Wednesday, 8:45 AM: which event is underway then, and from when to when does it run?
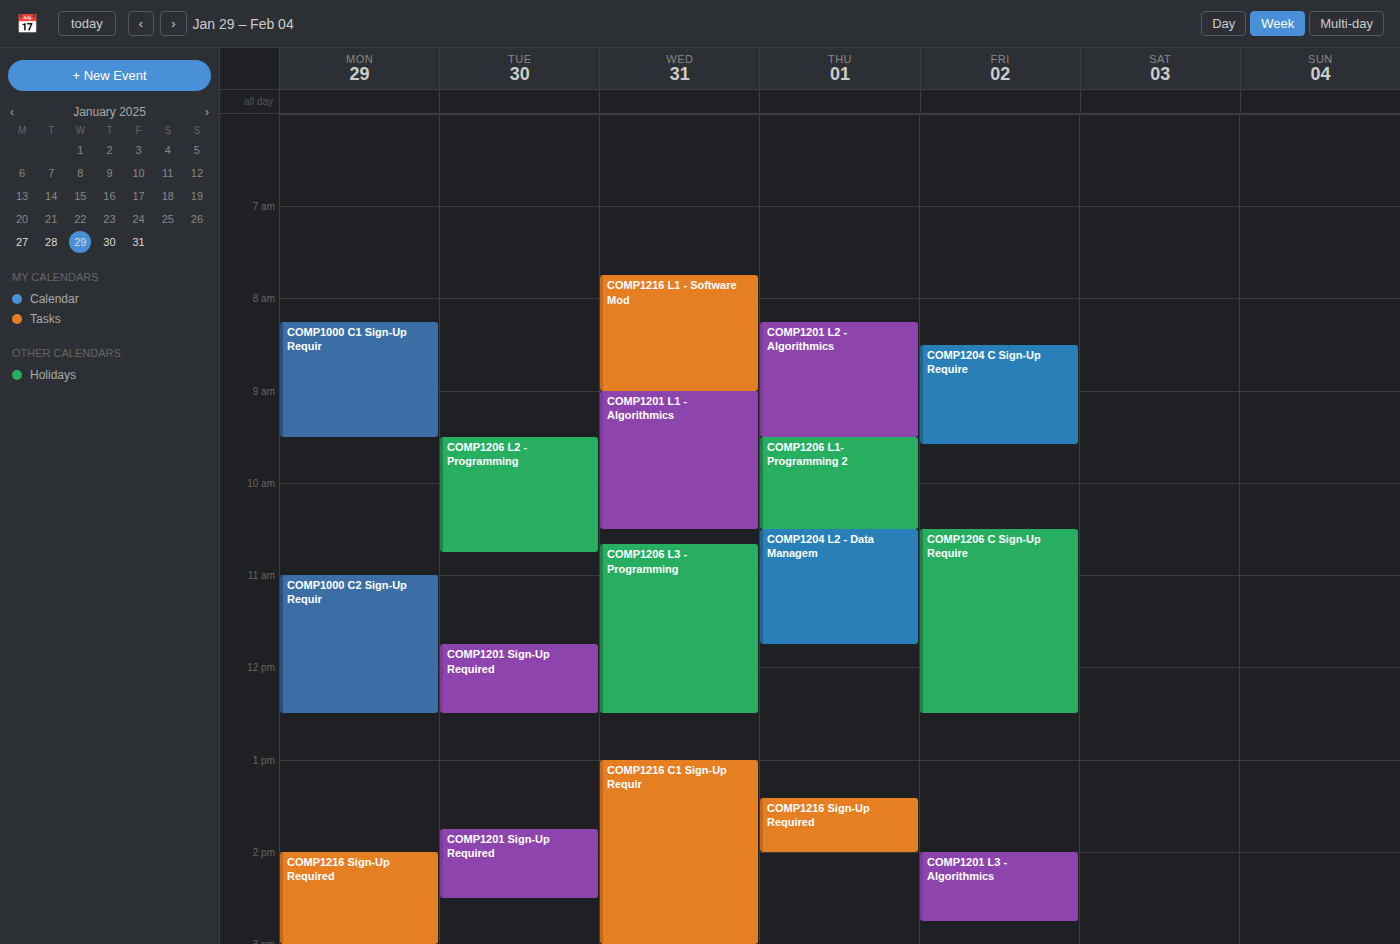
"COMP1216 L1 - Software Mod", 7:45 AM to 9:00 AM